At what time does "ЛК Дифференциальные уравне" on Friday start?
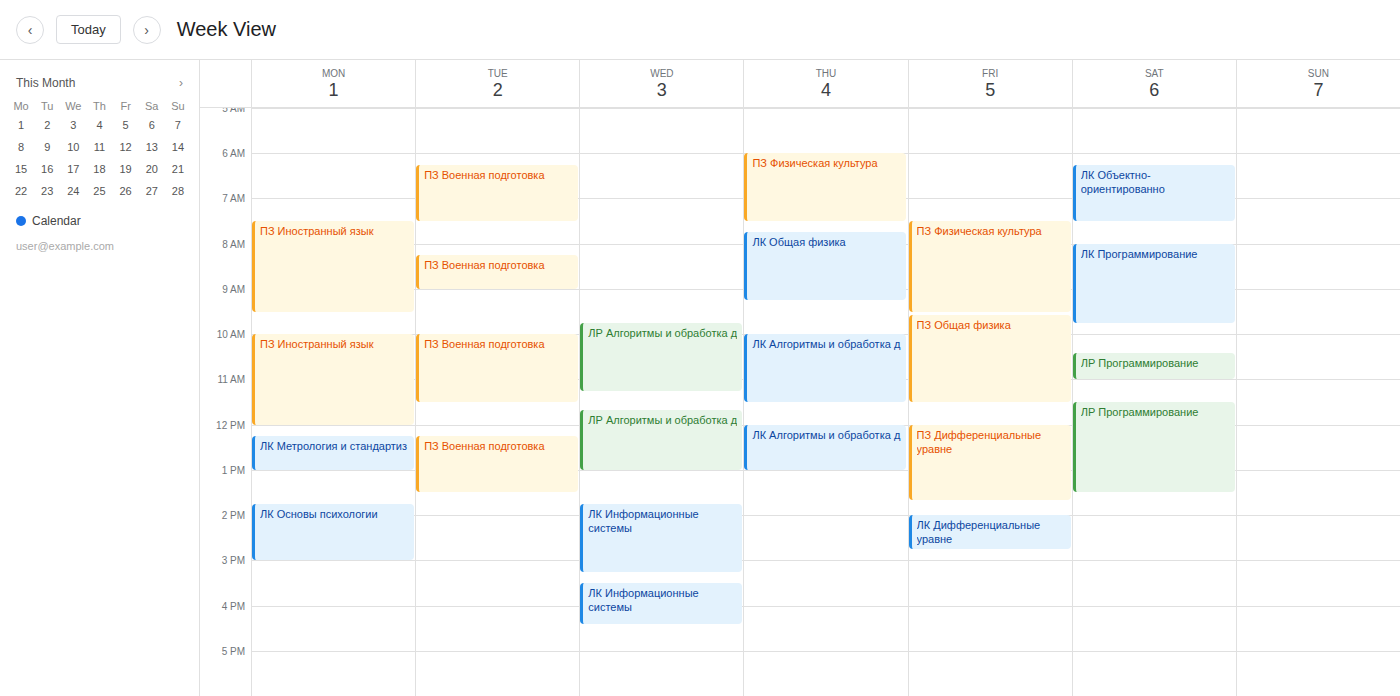
2:00 PM